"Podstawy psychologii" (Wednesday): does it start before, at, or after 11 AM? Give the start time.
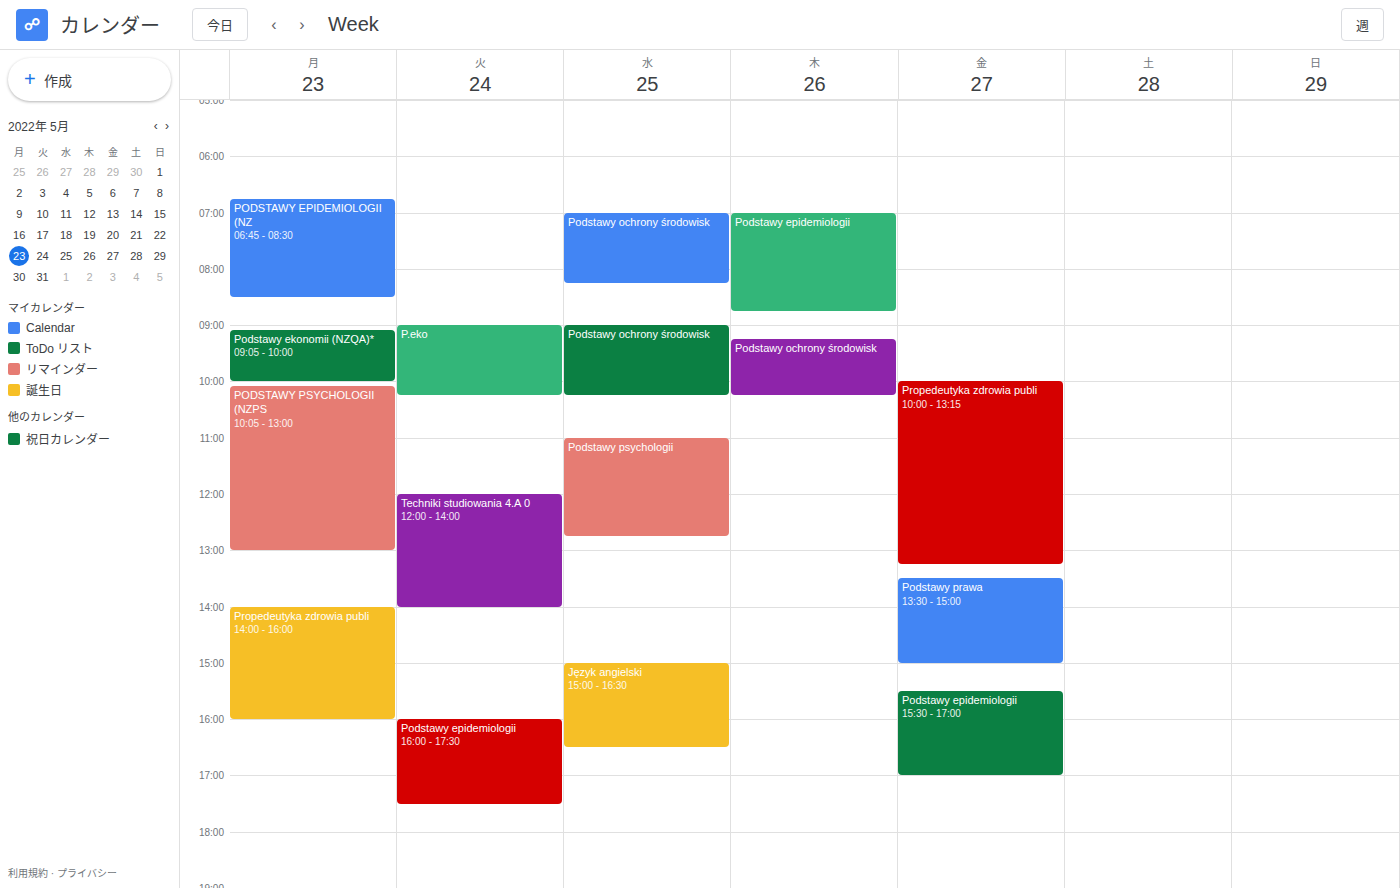
11:00 AM -- exactly at 11 AM, on the 11 AM line.